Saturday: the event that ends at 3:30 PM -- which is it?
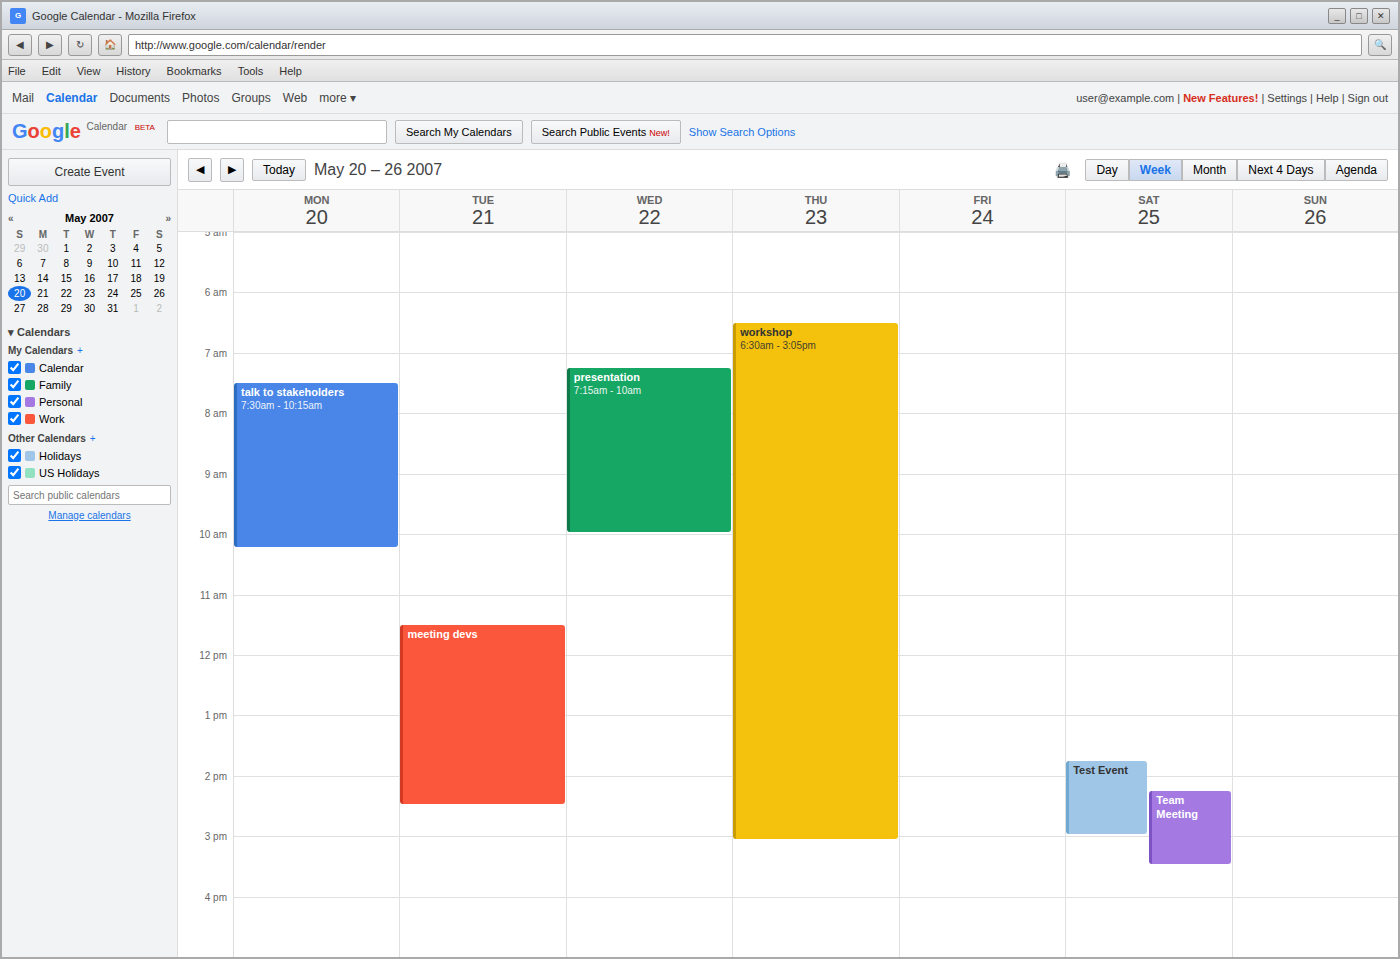
"Team Meeting"